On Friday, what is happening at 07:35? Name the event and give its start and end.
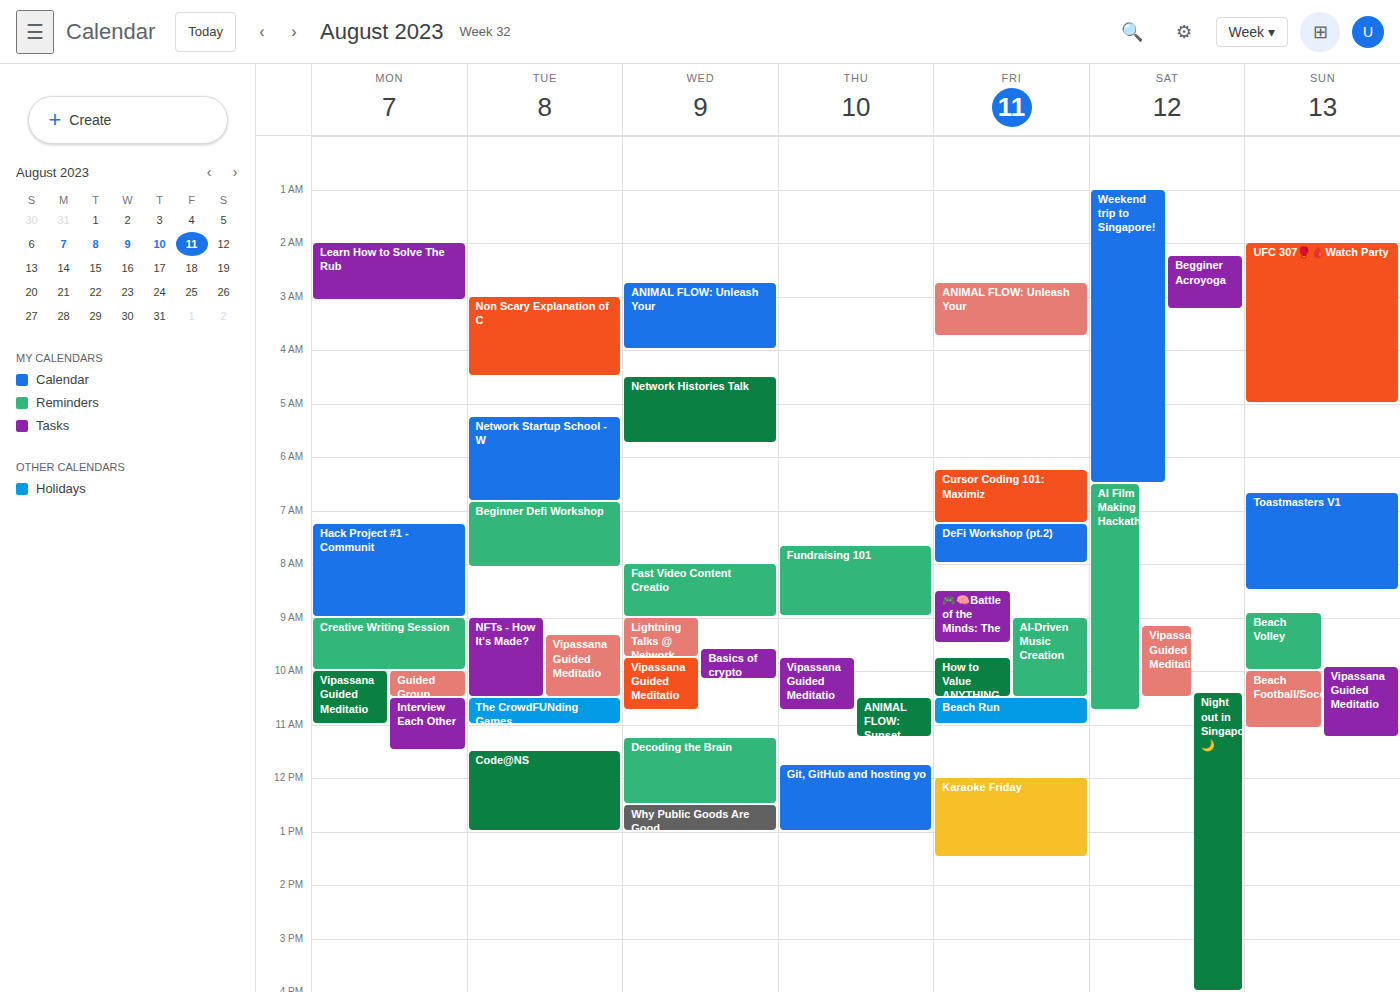
"DeFi Workshop (pt.2)", 07:15 to 08:00